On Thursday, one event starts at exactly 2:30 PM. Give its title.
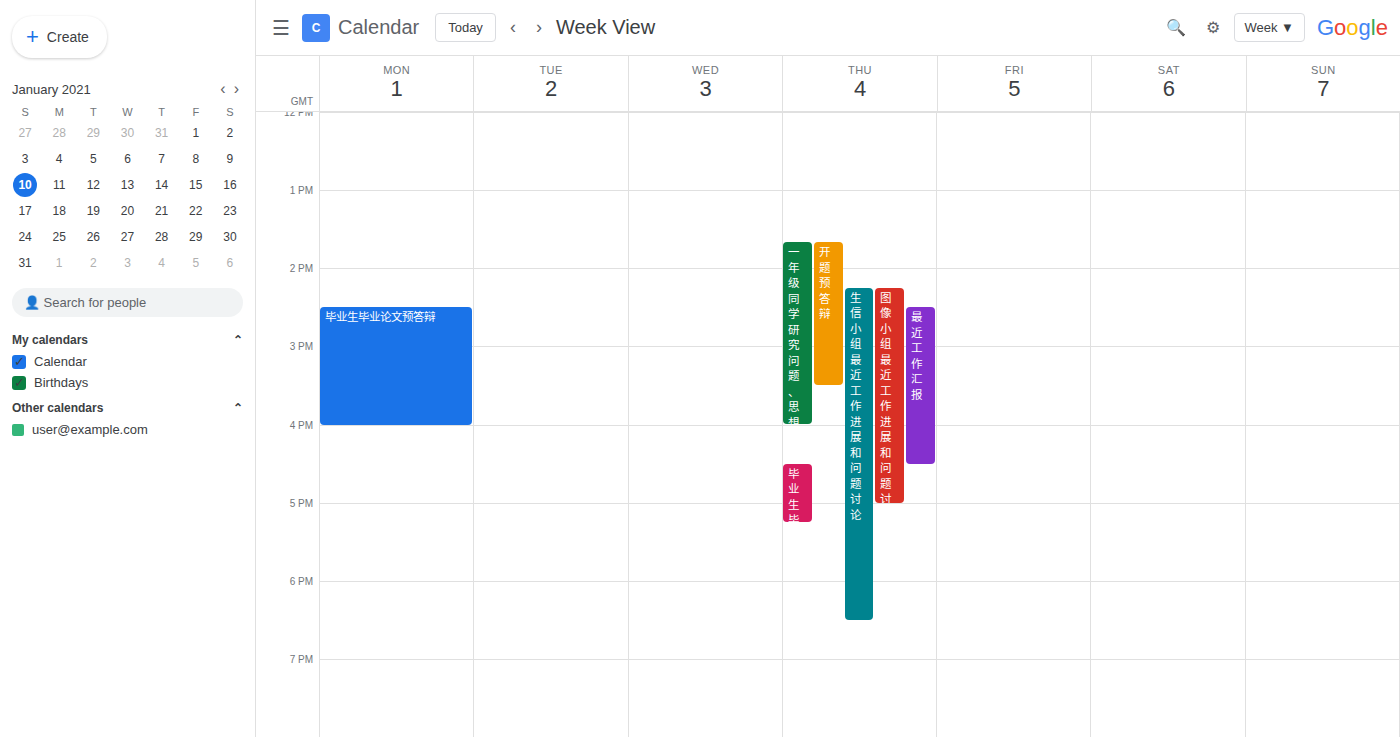
"最近工作汇报"